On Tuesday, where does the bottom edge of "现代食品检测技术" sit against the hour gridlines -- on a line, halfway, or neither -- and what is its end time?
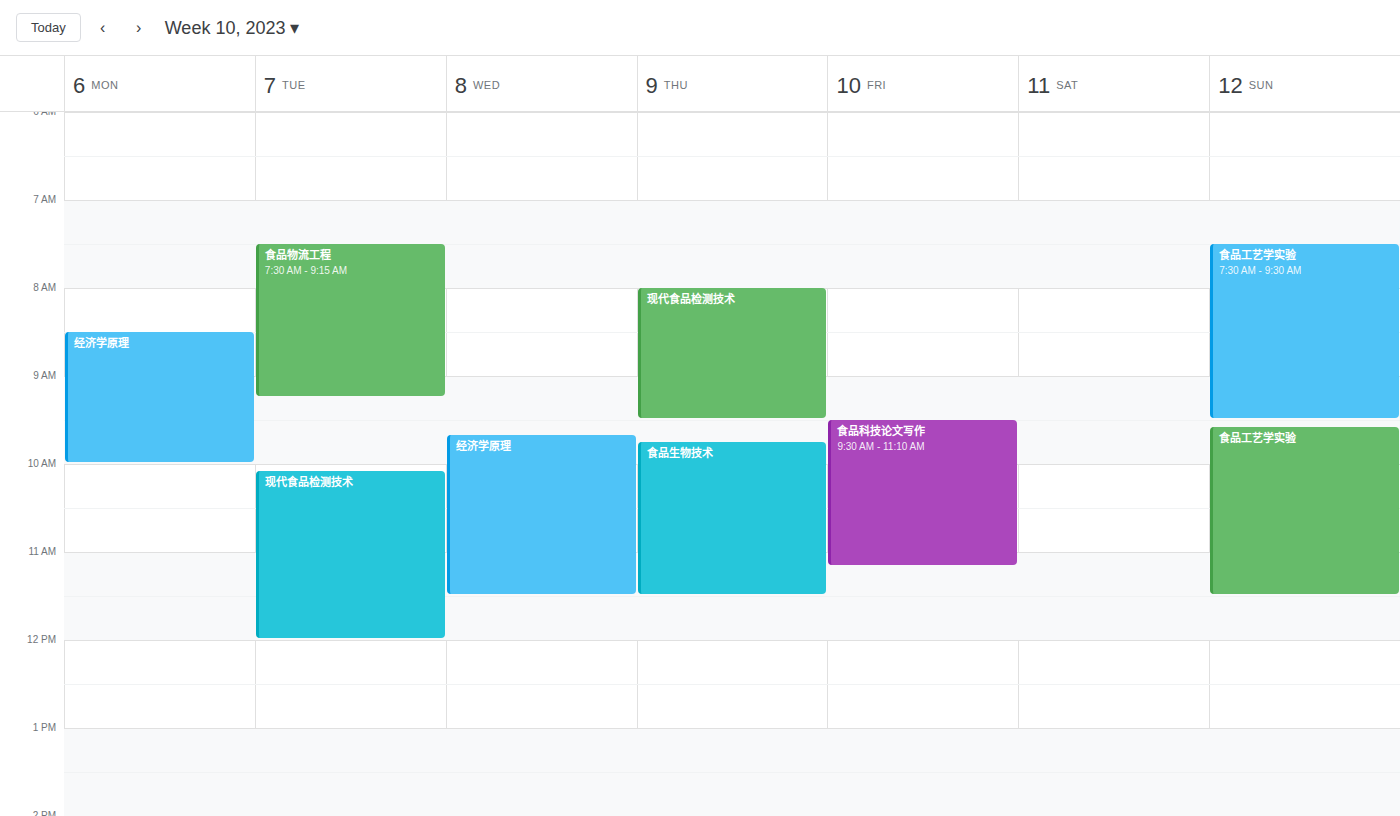
12:00 PM -- exactly on the 12 PM line.